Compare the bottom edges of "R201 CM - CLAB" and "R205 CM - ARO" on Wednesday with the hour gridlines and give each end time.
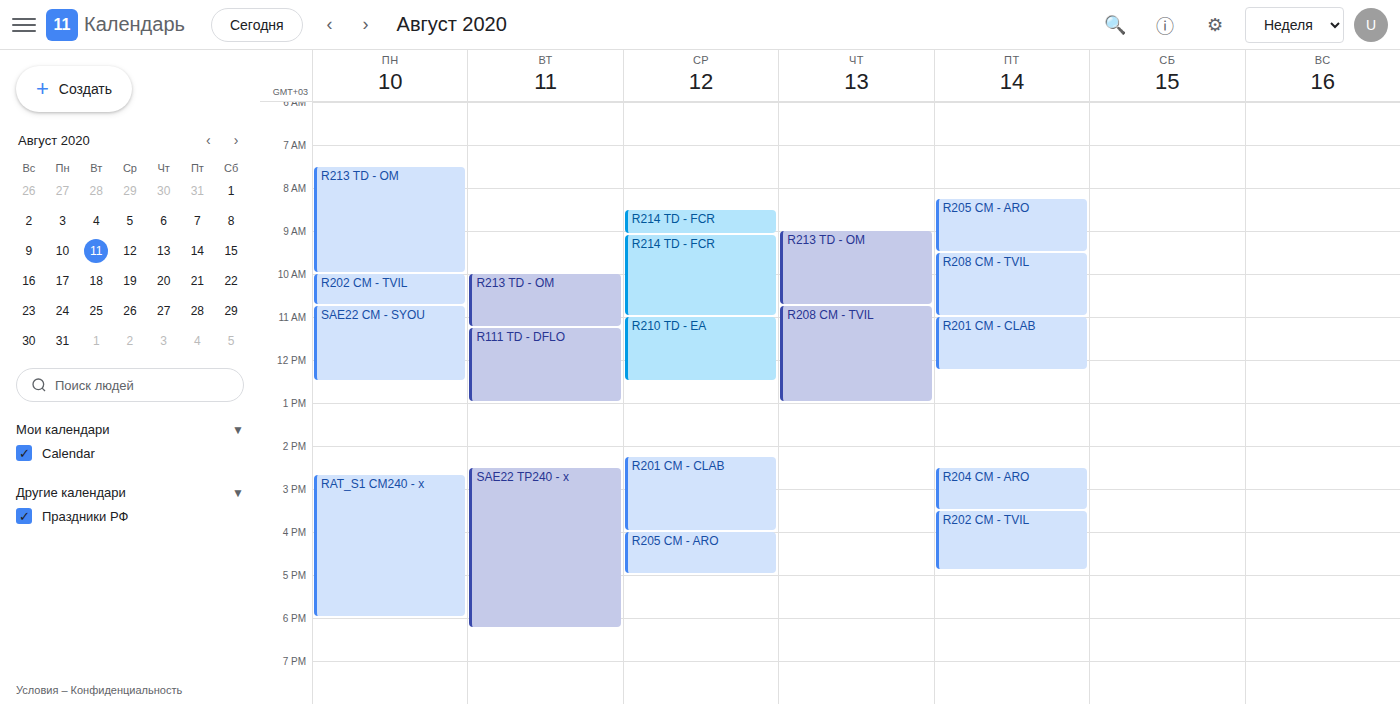
"R201 CM - CLAB": 4:00 PM, exactly on the 4 PM line. "R205 CM - ARO": 5:00 PM, exactly on the 5 PM line.